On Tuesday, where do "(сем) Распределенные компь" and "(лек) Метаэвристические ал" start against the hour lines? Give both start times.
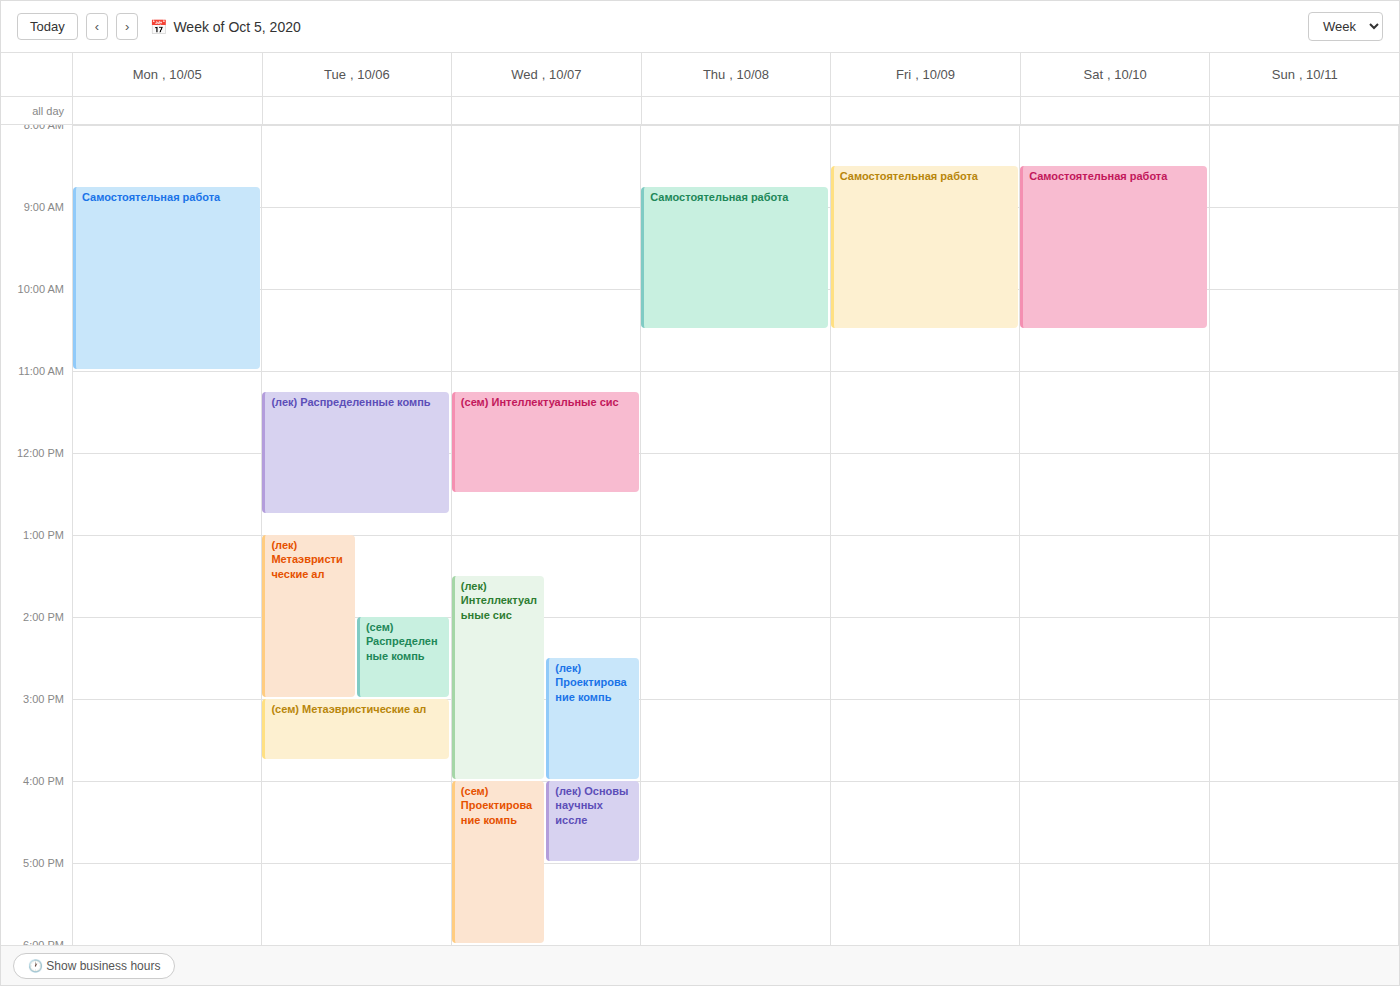
"(сем) Распределенные компь": 2:00 PM, exactly on the 2 PM line. "(лек) Метаэвристические ал": 1:00 PM, exactly on the 1 PM line.